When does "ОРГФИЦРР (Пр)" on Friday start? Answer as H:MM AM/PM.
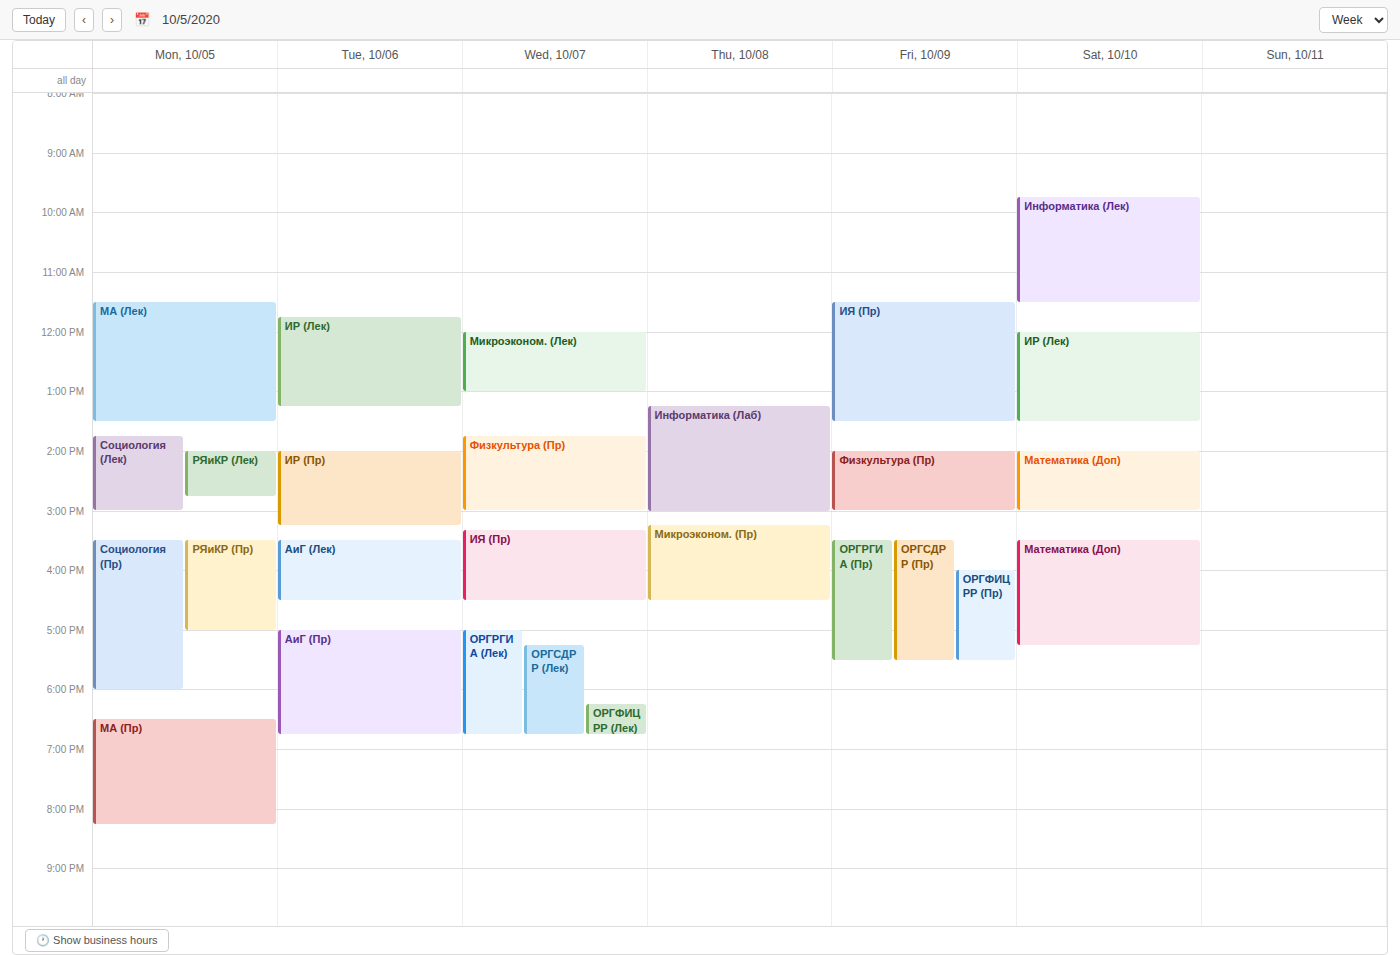
4:00 PM